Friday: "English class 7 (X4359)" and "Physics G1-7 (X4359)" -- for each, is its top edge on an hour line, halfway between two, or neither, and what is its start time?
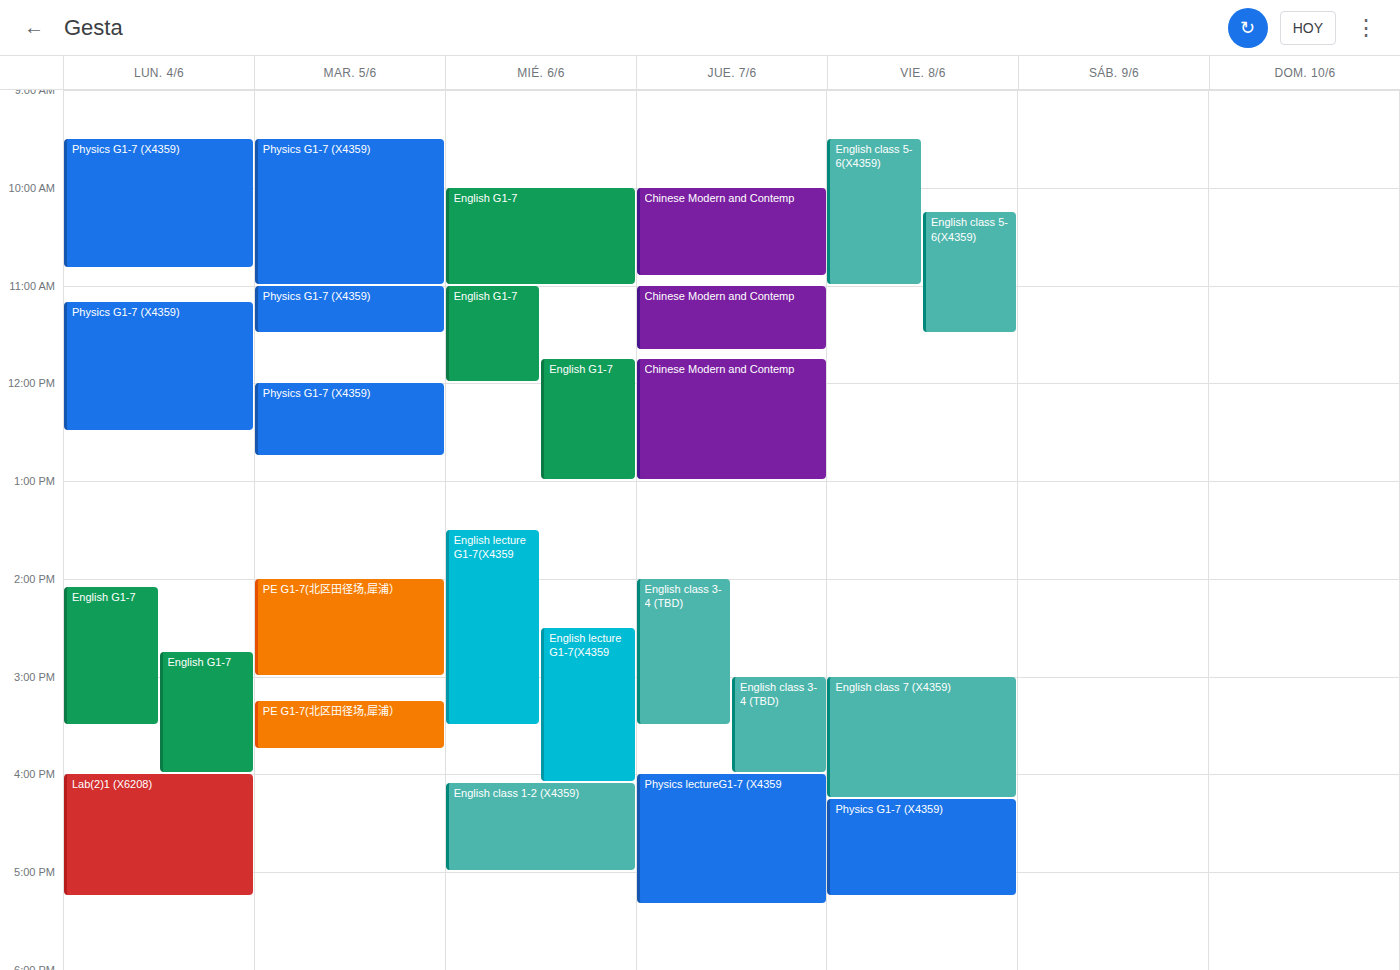
"English class 7 (X4359)": 3:00 PM, exactly on the 3 PM line. "Physics G1-7 (X4359)": 4:15 PM, neither: a quarter of the way from the 4 PM line to the 5 PM line.